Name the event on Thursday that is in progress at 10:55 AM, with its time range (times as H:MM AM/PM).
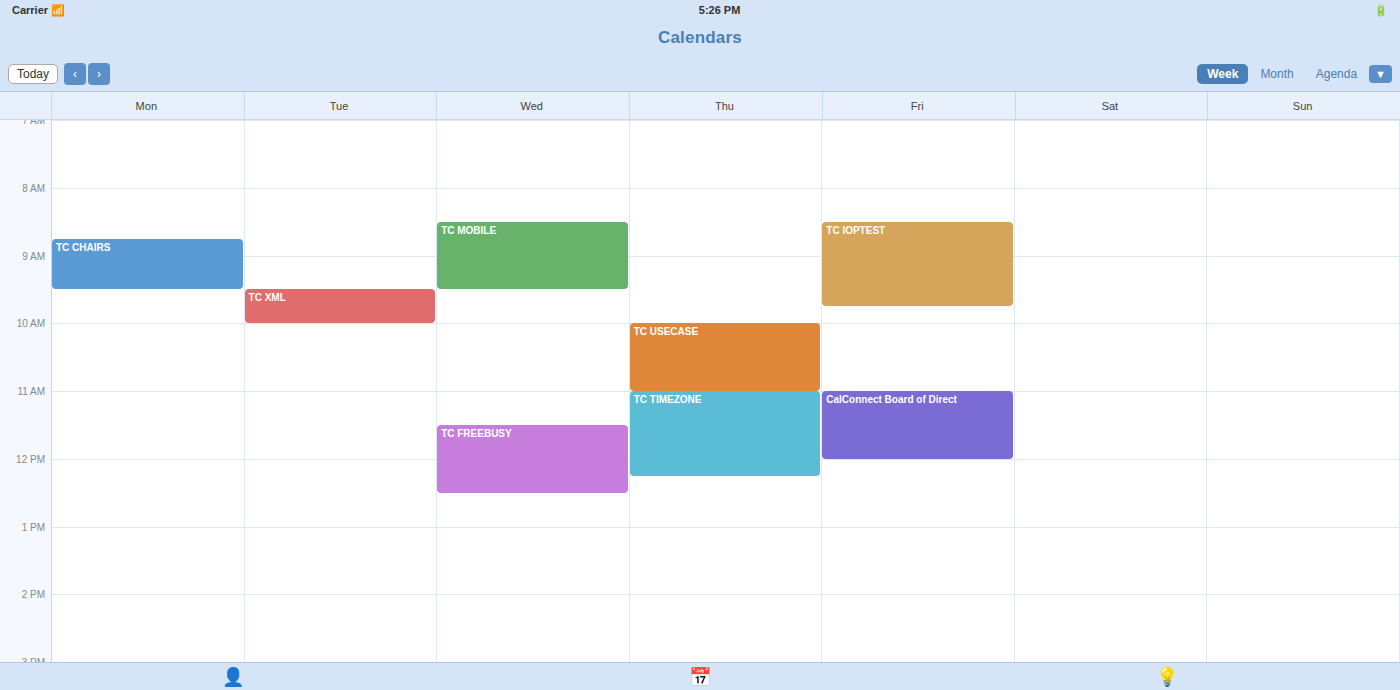
"TC USECASE", 10:00 AM to 11:00 AM